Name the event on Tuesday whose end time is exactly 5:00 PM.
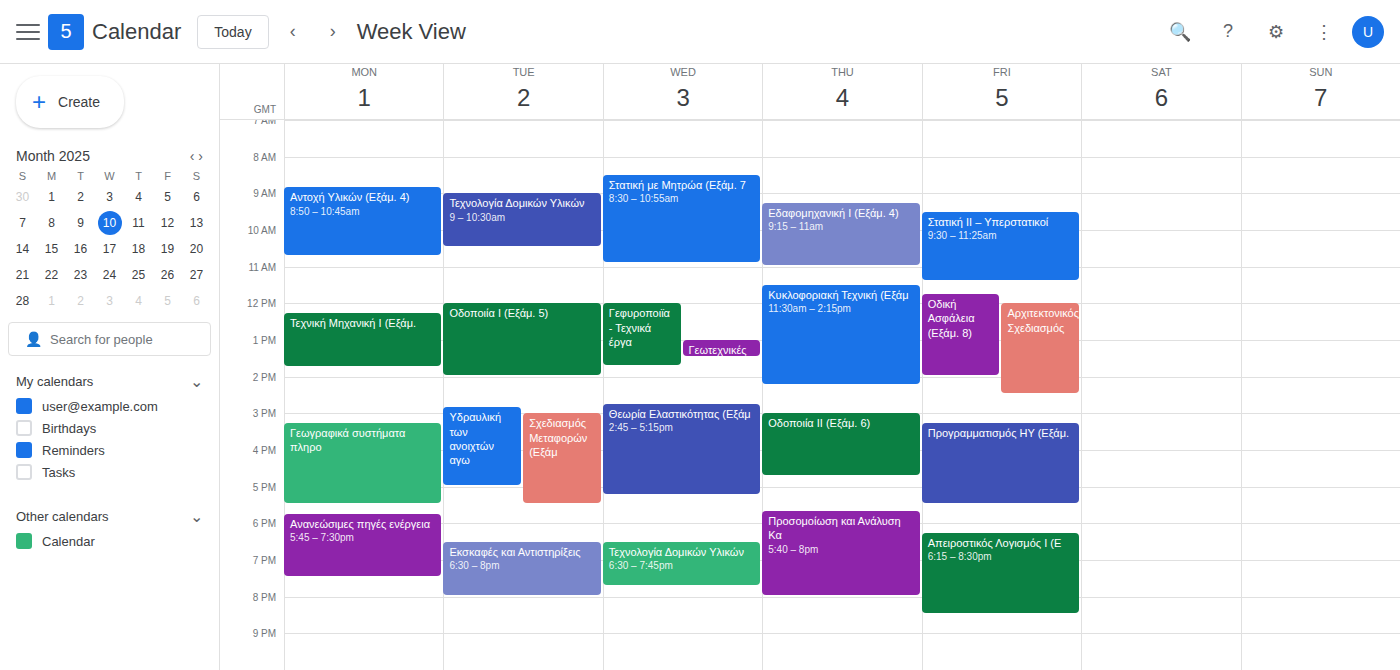
"Υδραυλική των ανοιχτών αγω"